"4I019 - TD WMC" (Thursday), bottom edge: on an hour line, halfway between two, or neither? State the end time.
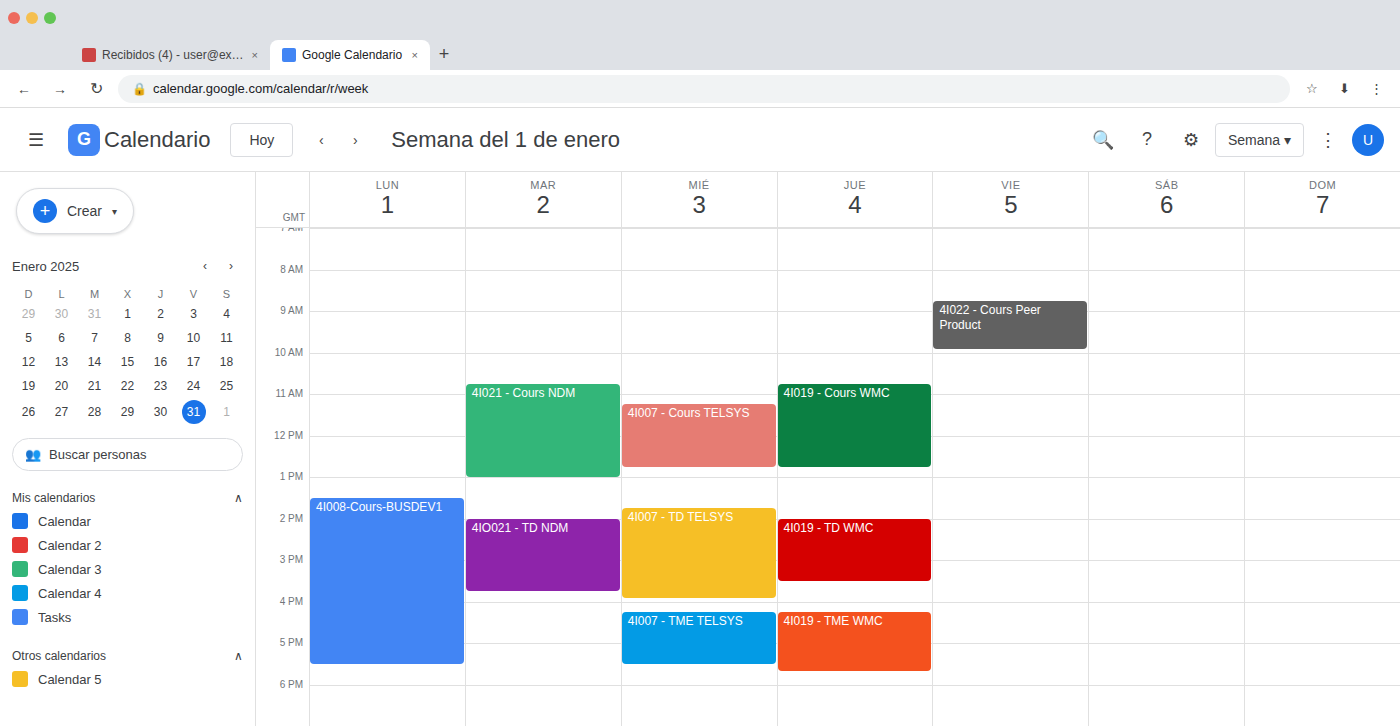
3:30 PM -- halfway between the 3 PM and 4 PM lines.